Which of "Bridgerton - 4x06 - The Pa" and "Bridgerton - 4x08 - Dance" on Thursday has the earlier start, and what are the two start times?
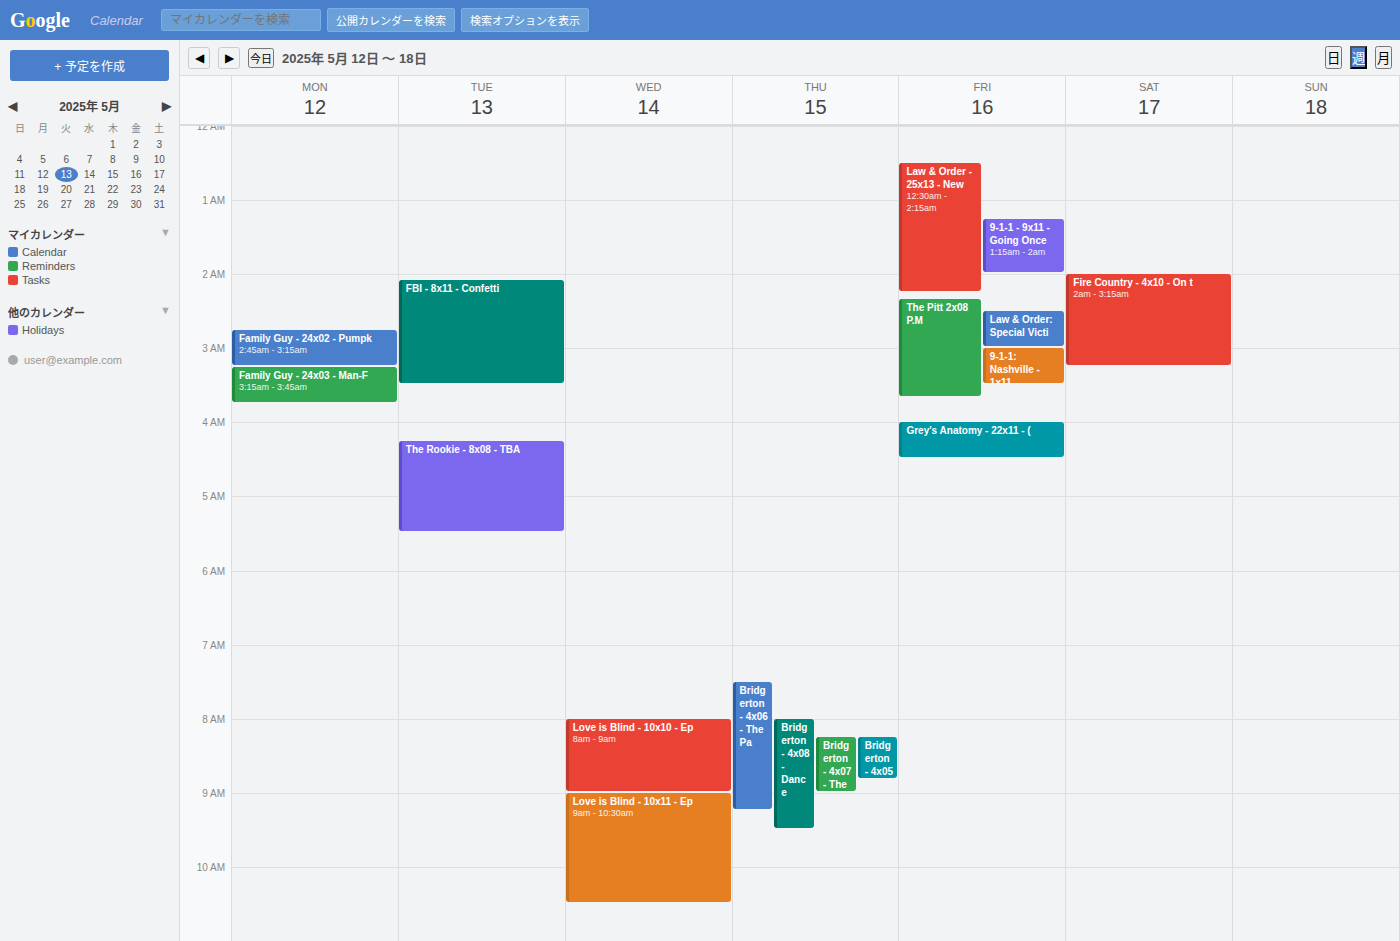
"Bridgerton - 4x06 - The Pa" 7:30 AM; "Bridgerton - 4x08 - Dance" 8:00 AM.